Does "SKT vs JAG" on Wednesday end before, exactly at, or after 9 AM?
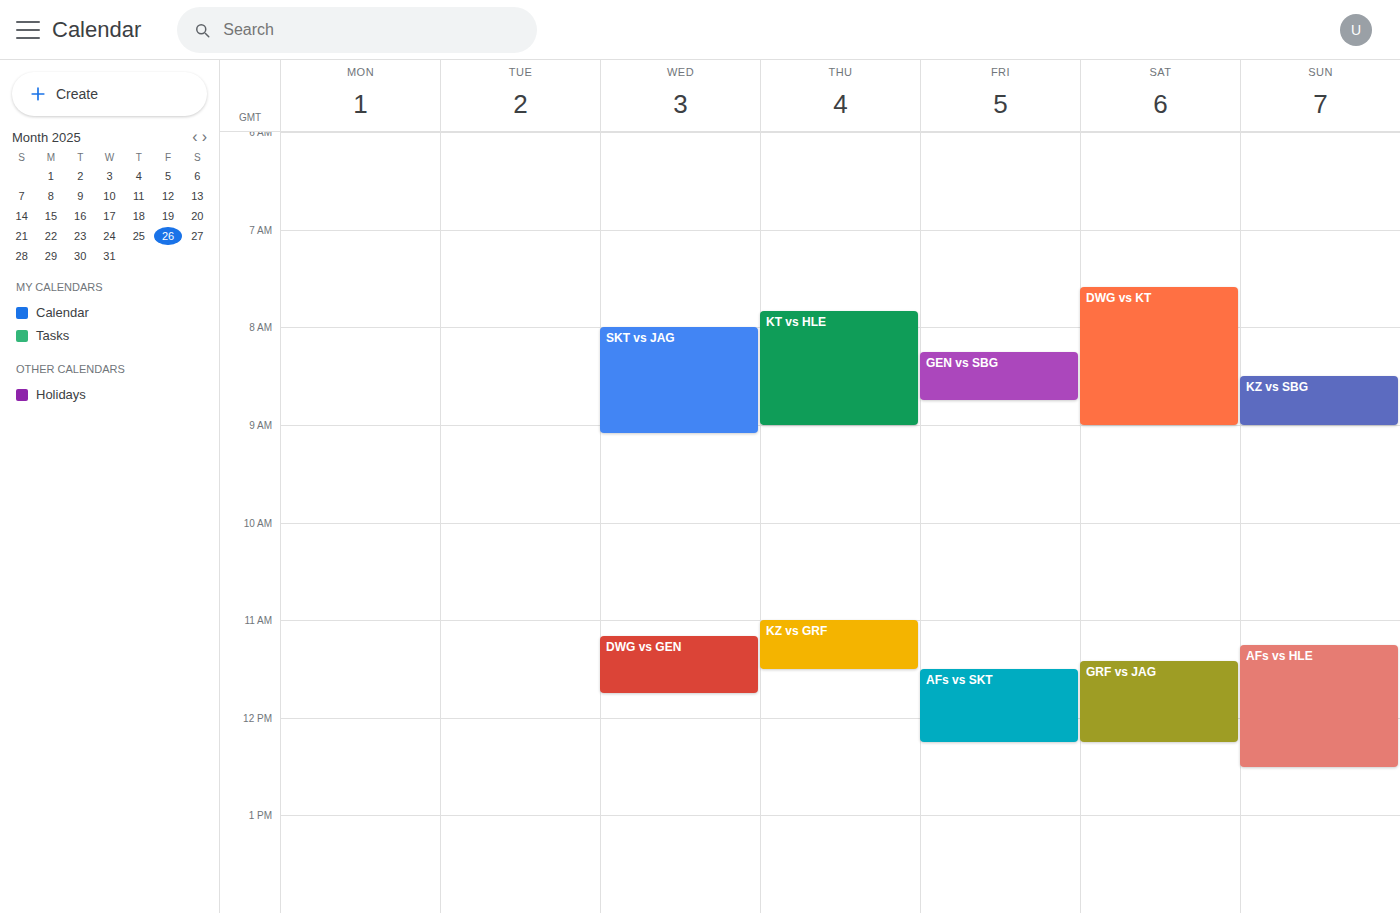
9:05 AM -- after 9 AM, 5 minutes below the 9 AM line.